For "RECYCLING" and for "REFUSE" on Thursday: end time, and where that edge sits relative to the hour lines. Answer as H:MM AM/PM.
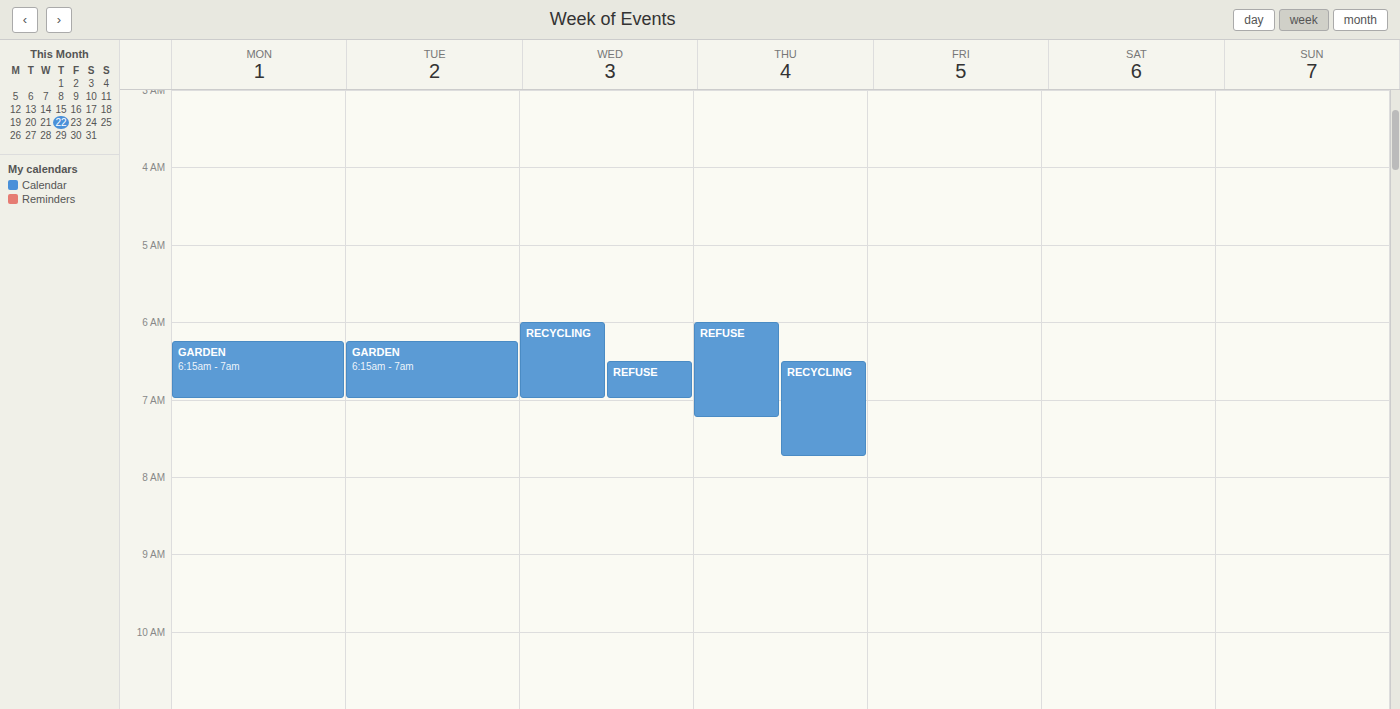
"RECYCLING": 7:45 AM, neither: three quarters of the way from the 7 AM line to the 8 AM line. "REFUSE": 7:15 AM, neither: a quarter of the way from the 7 AM line to the 8 AM line.